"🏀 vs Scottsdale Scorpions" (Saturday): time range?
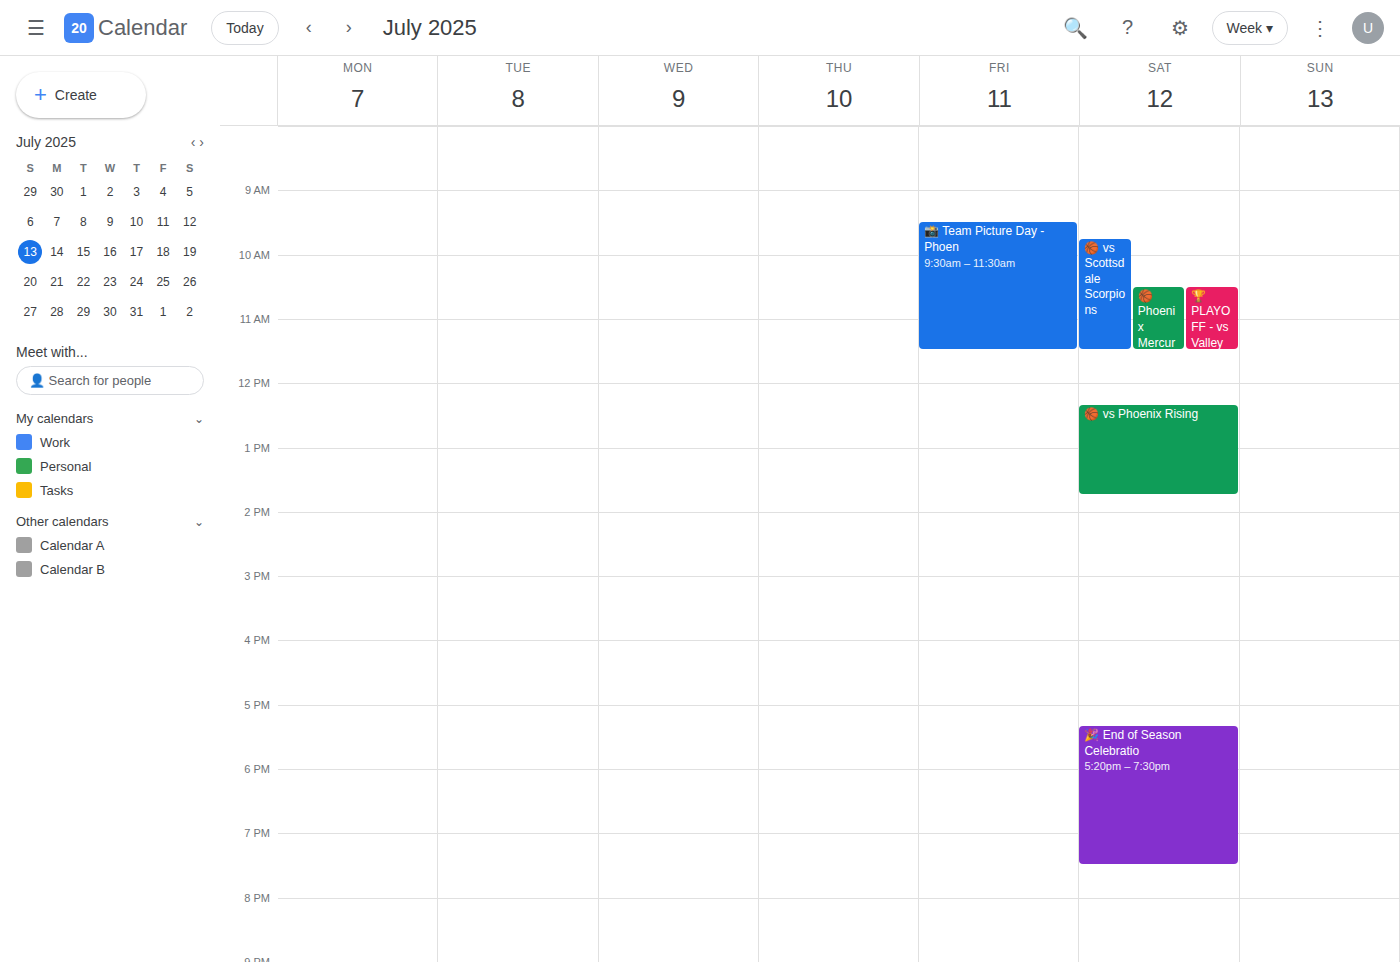
9:45 AM to 11:30 AM